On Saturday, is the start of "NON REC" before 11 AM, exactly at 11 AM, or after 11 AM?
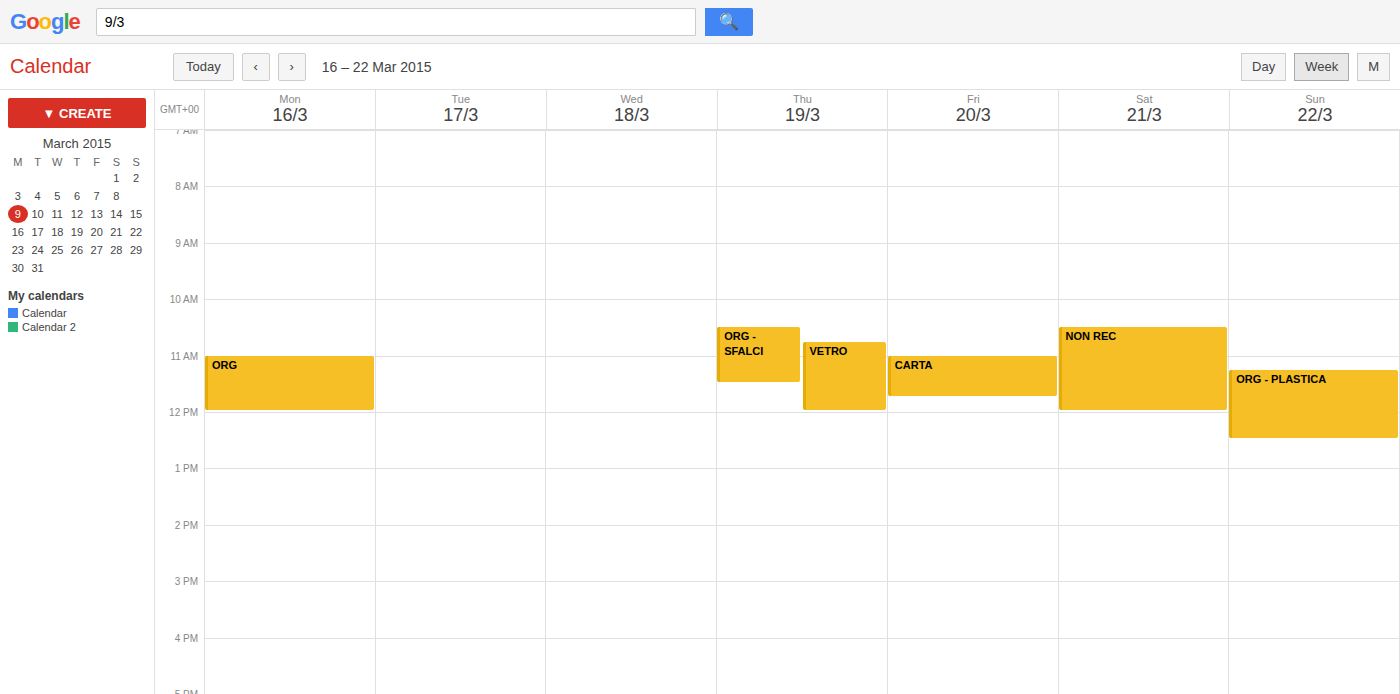
10:30 AM -- before 11 AM, 30 minutes above the 11 AM line.